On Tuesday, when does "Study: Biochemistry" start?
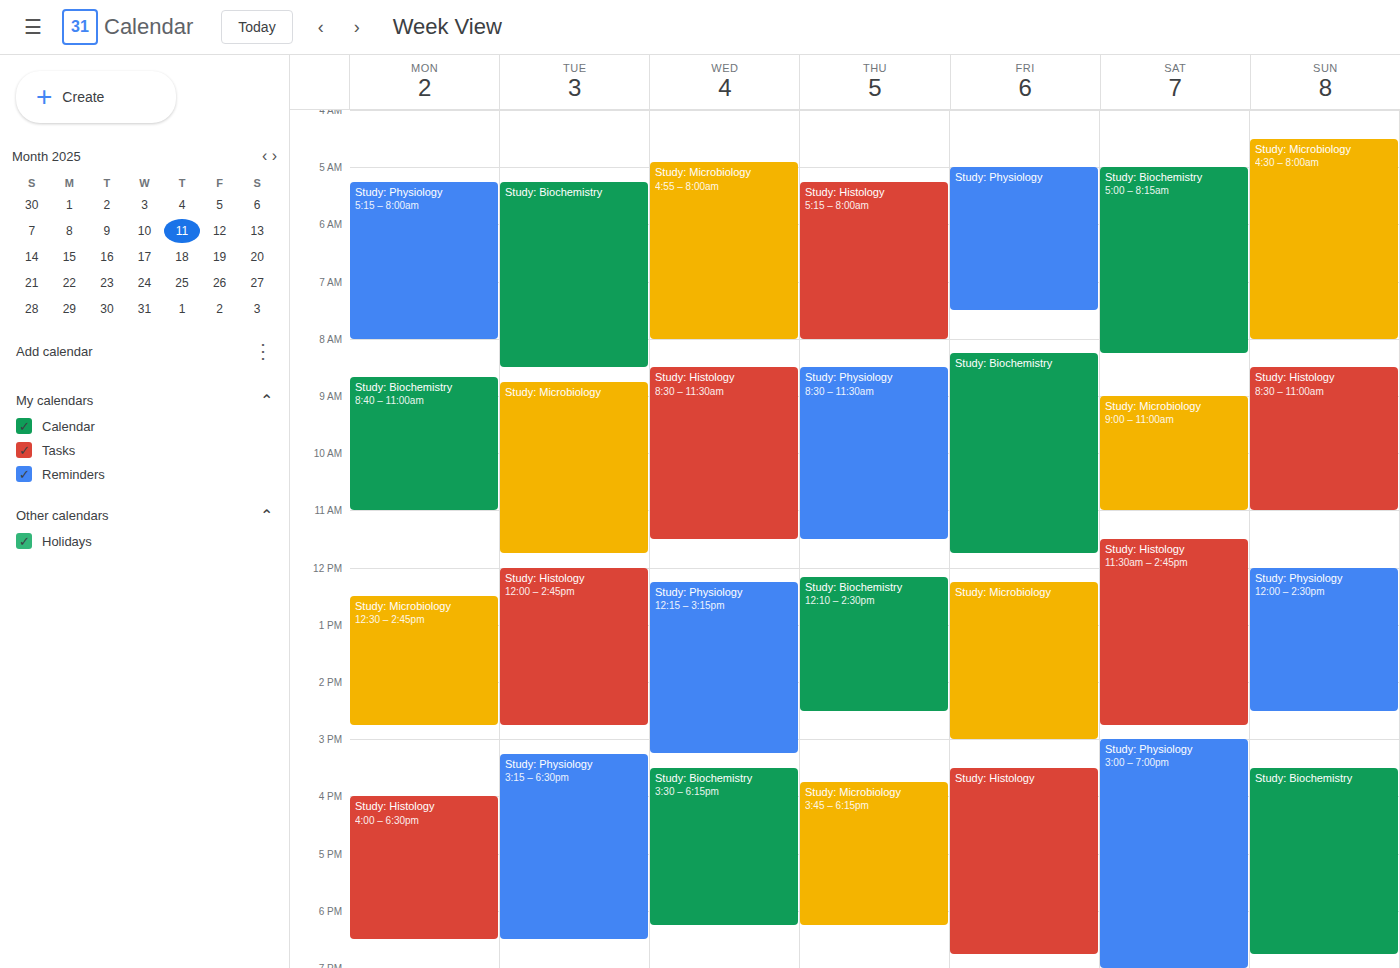
5:15 AM